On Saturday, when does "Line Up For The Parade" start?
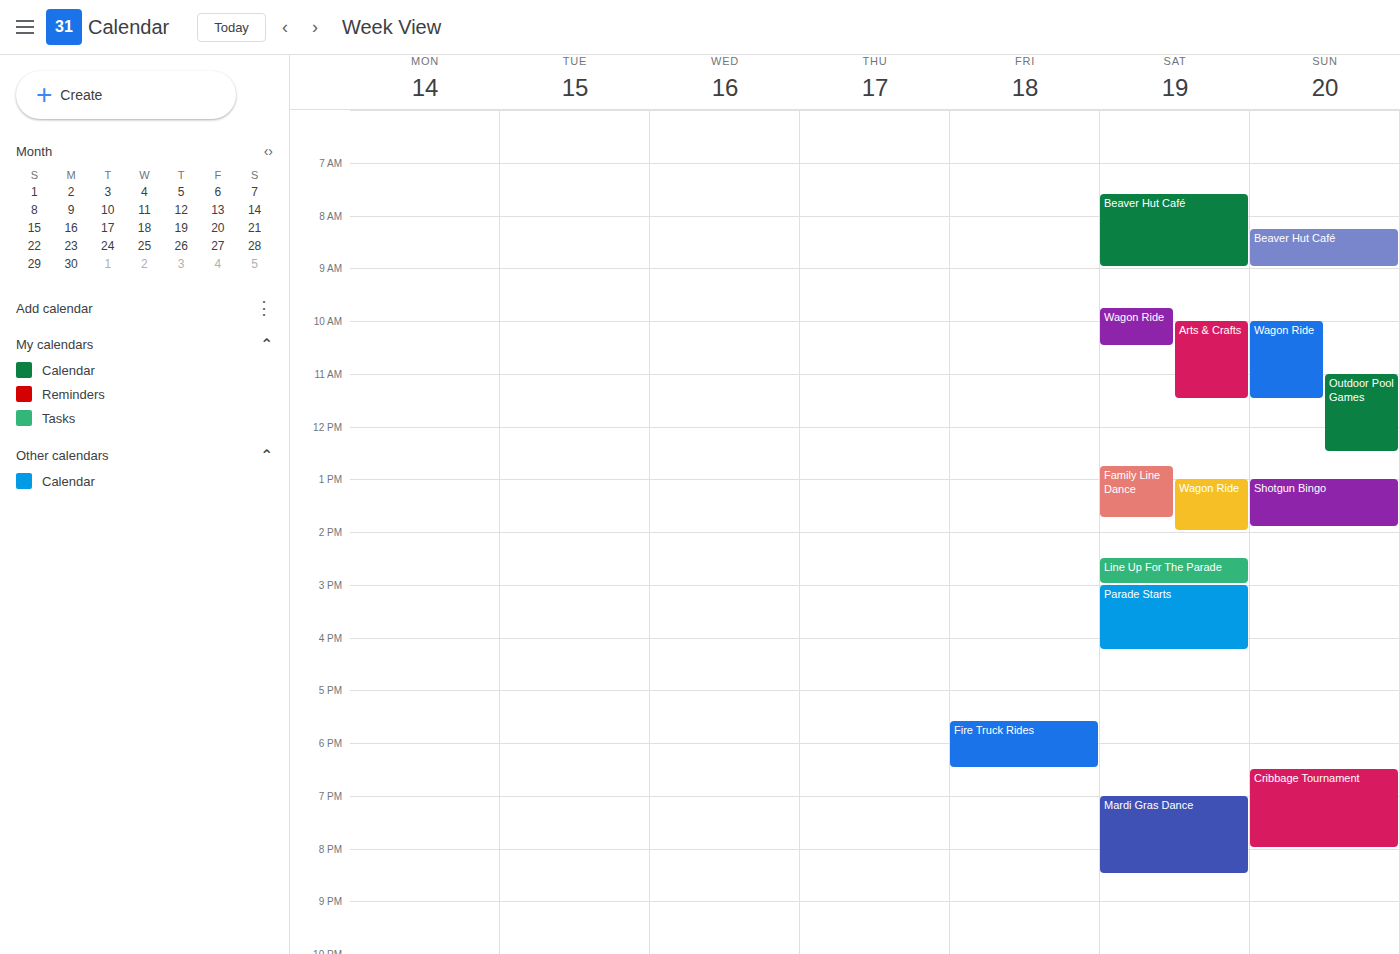
2:30 PM